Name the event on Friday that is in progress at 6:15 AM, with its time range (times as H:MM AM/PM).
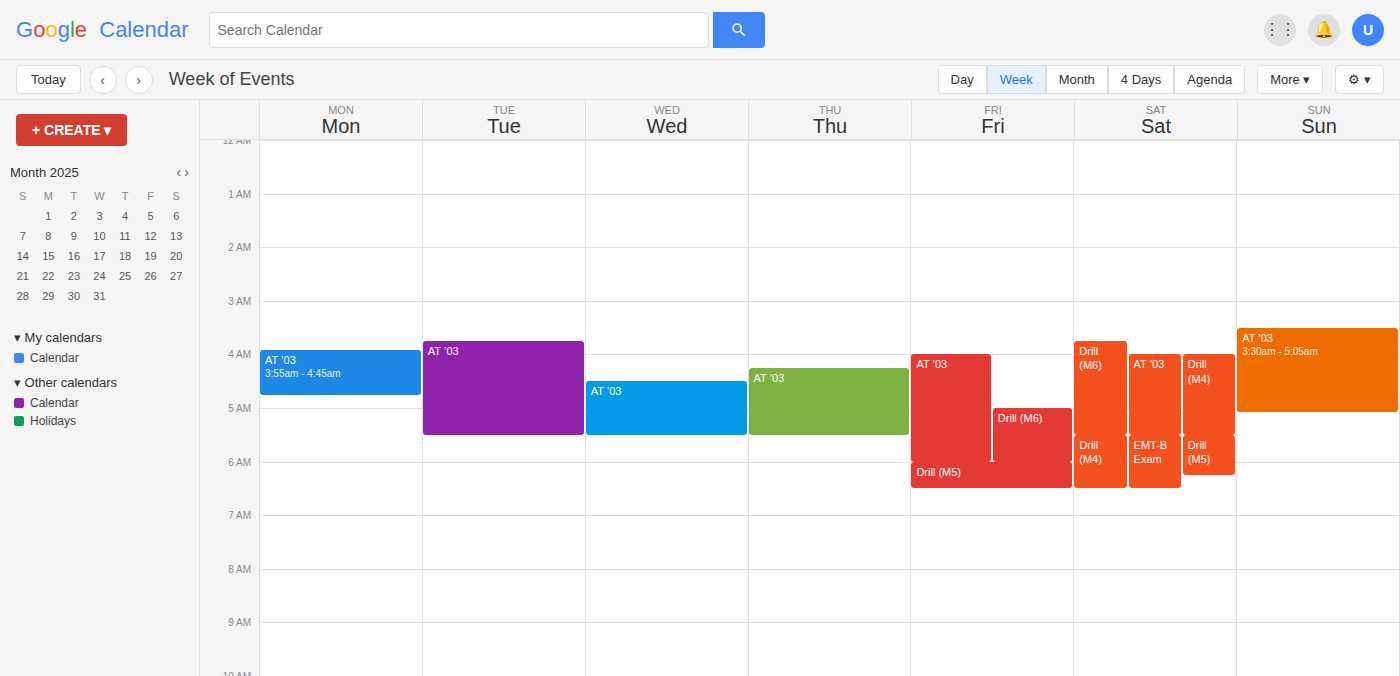
"Drill (M5)", 6:00 AM to 6:30 AM